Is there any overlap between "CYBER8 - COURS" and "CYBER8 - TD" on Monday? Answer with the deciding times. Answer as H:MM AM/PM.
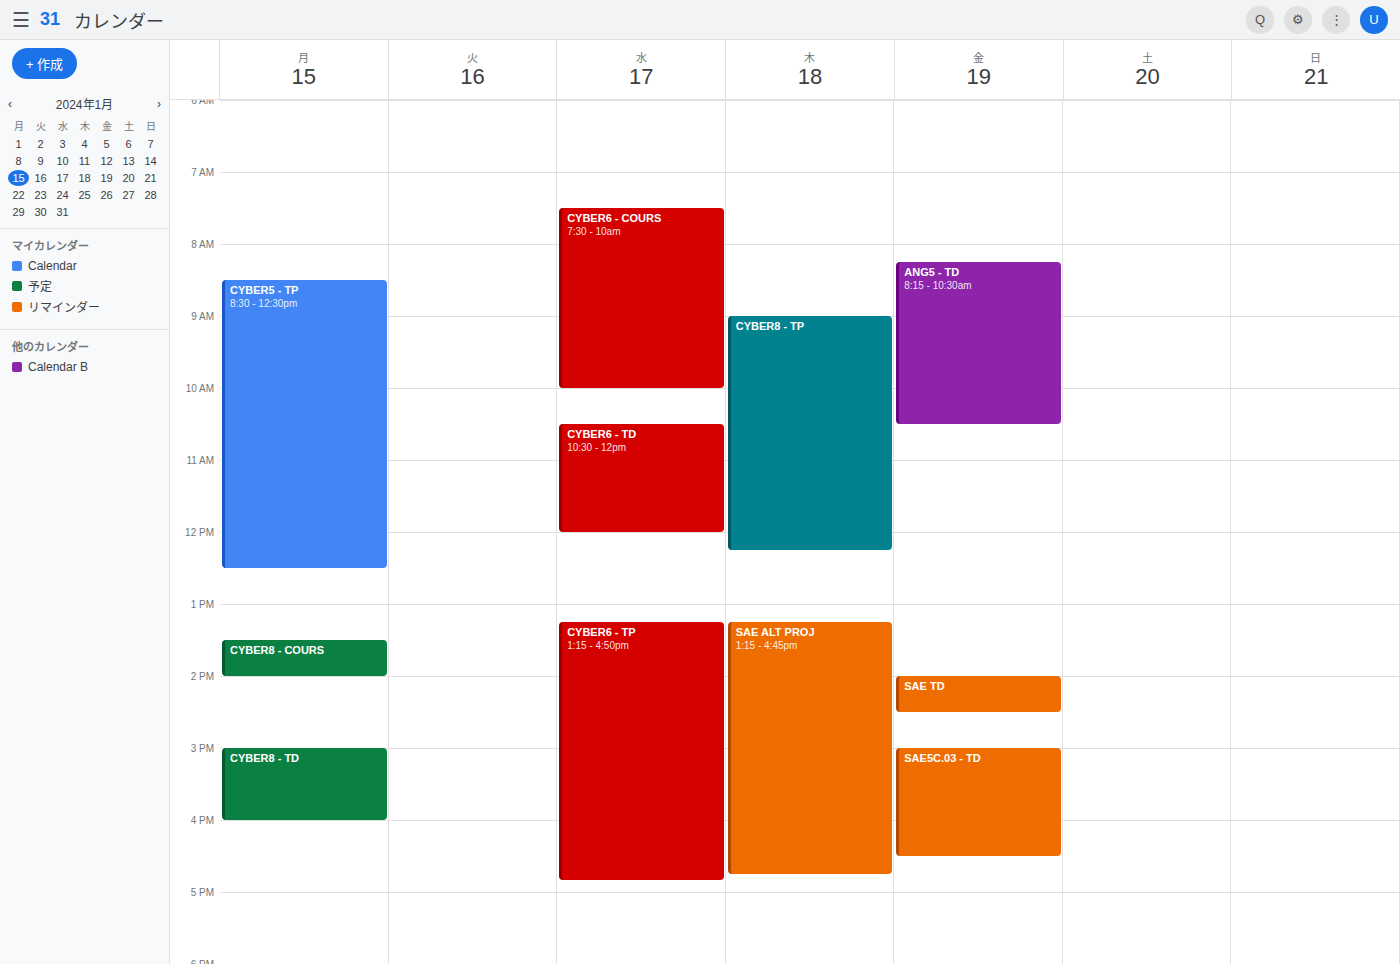
"CYBER8 - COURS" ends at 2:00 PM and "CYBER8 - TD" starts at 3:00 PM -- no overlap.